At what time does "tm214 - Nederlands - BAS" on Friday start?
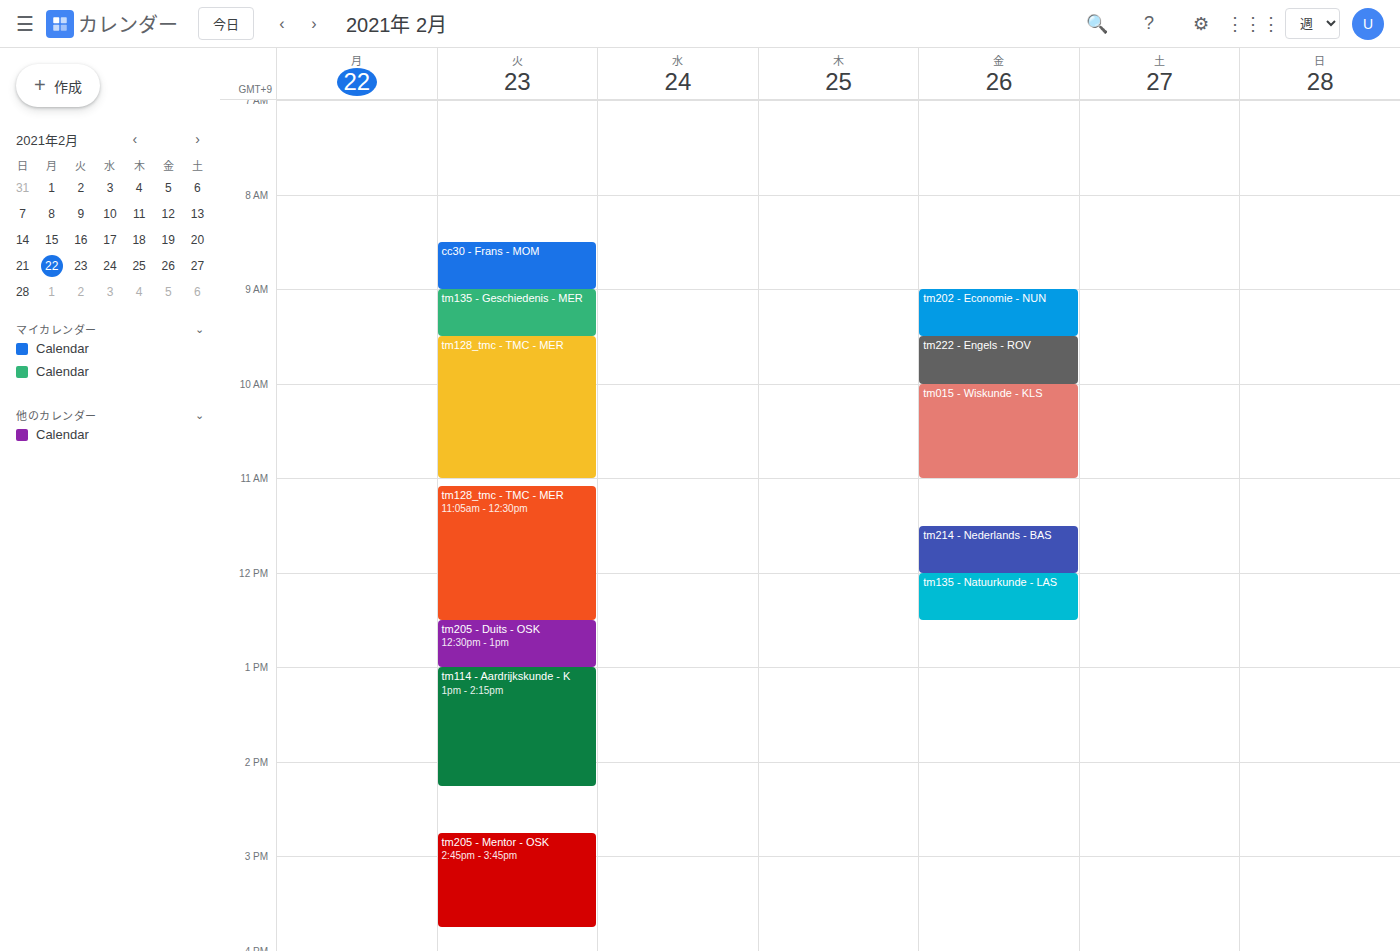
11:30 AM